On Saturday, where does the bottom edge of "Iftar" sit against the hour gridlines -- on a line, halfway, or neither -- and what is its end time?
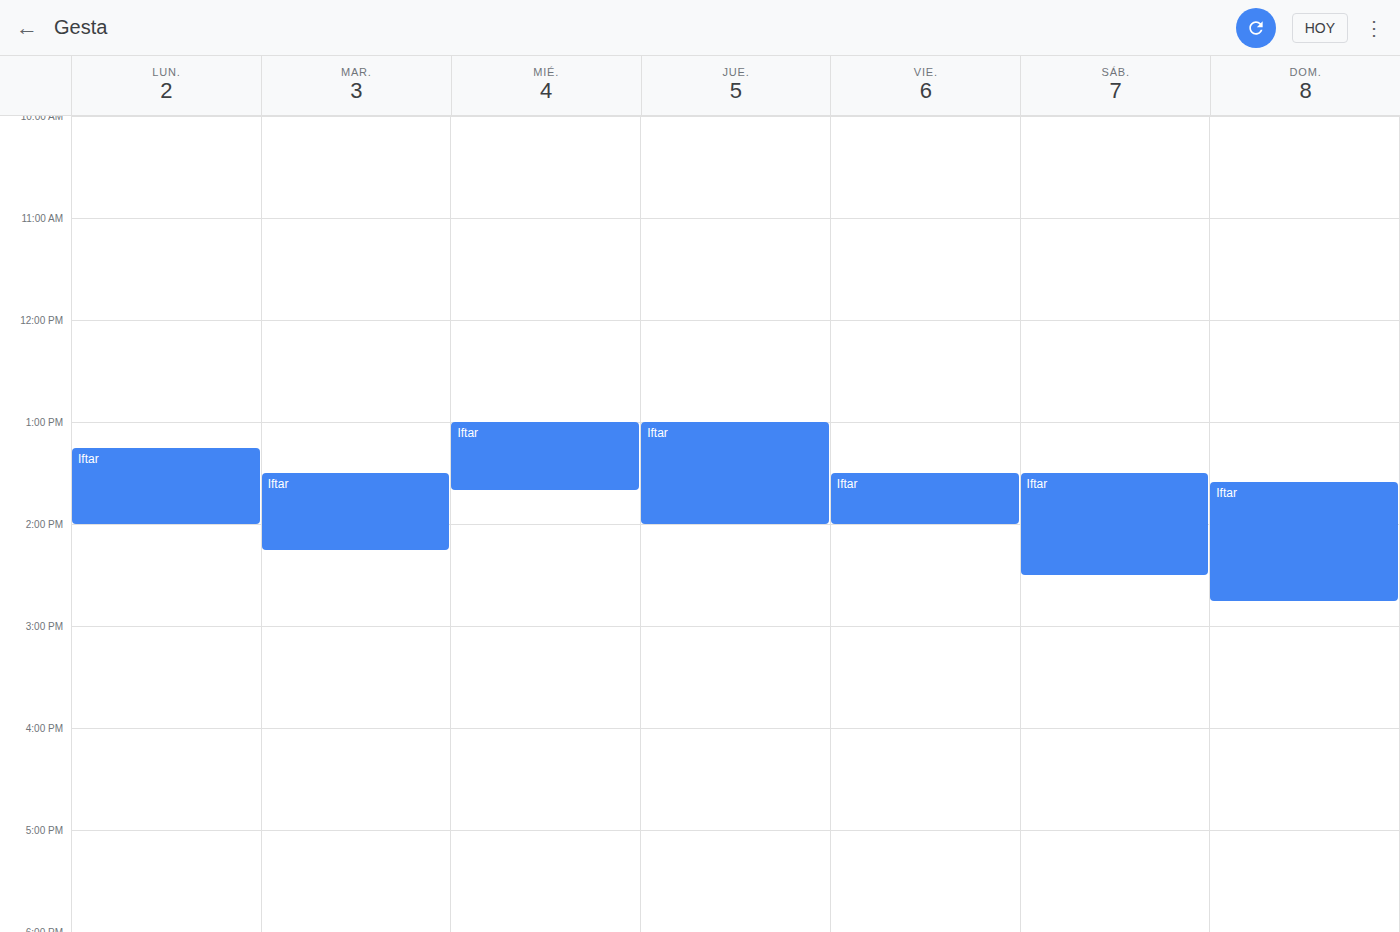
2:30 PM -- halfway between the 2 PM and 3 PM lines.